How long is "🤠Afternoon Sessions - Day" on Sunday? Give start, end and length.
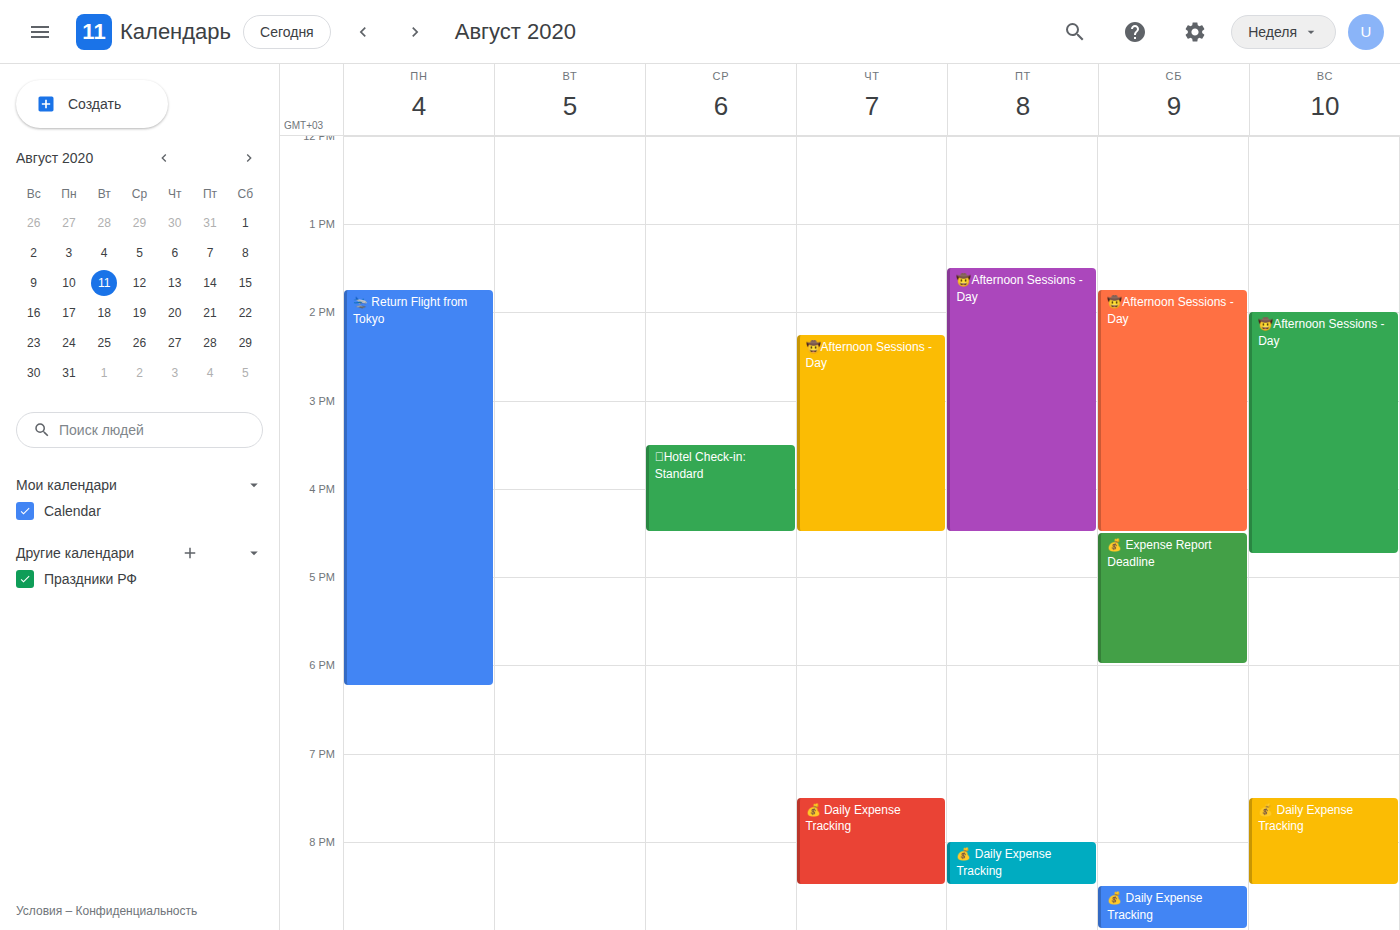
2:00 PM to 4:45 PM, 2 hours 45 minutes